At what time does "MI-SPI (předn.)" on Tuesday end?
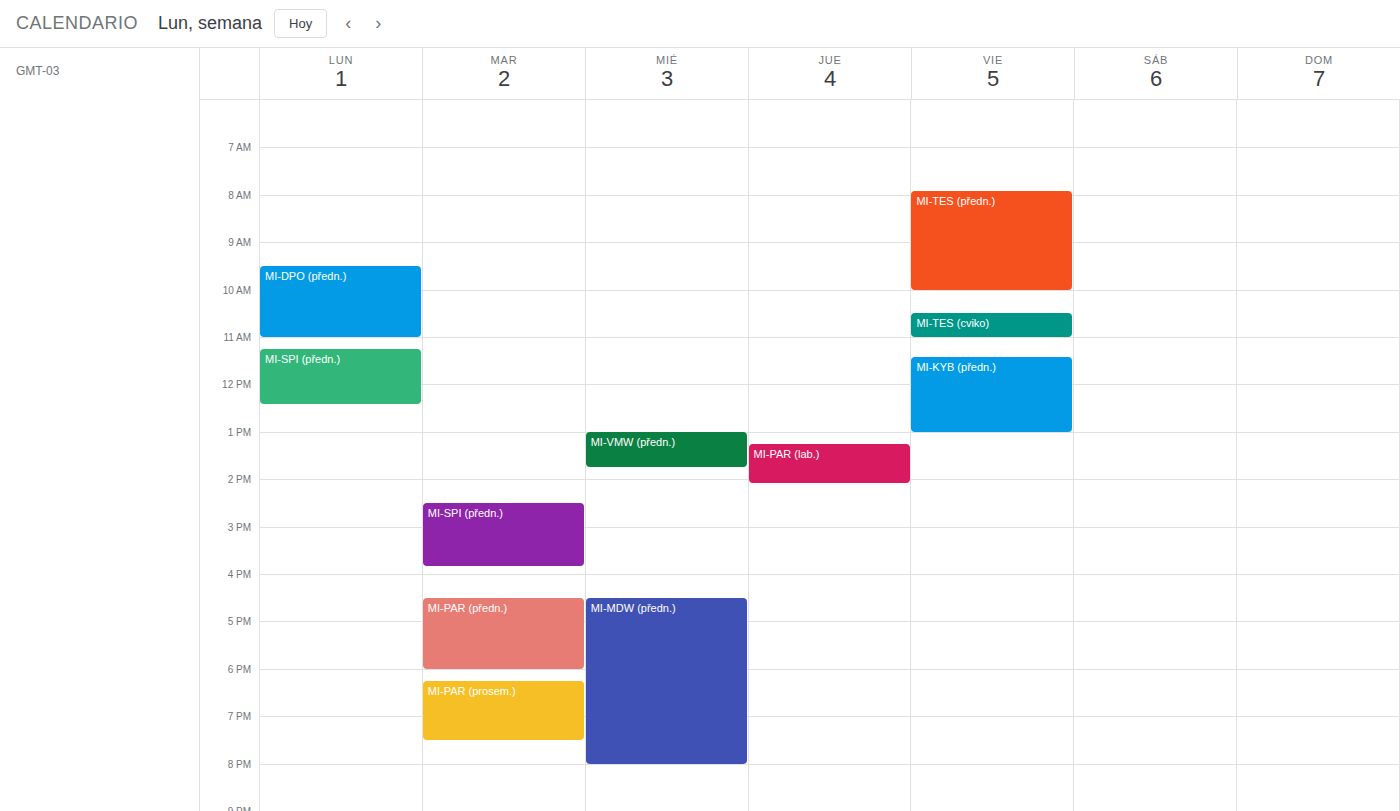
3:50 PM